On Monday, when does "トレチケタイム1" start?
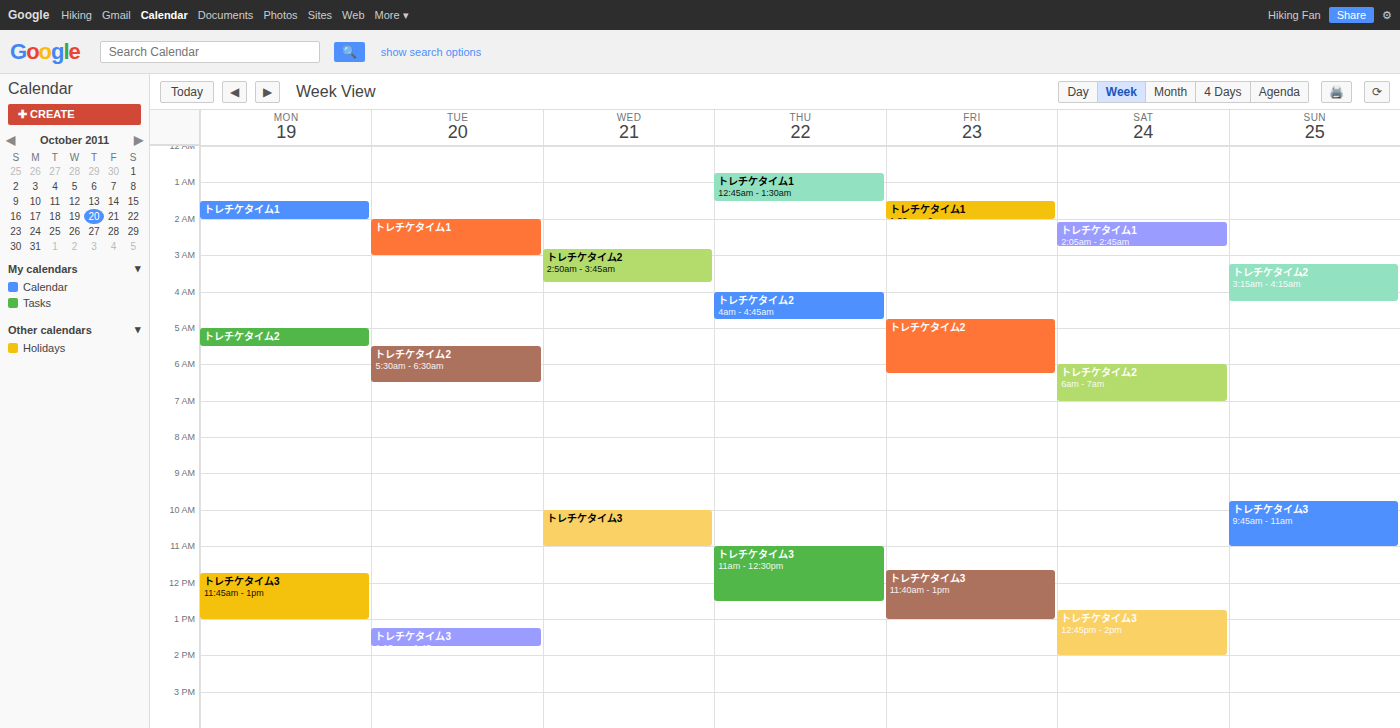
1:30 AM